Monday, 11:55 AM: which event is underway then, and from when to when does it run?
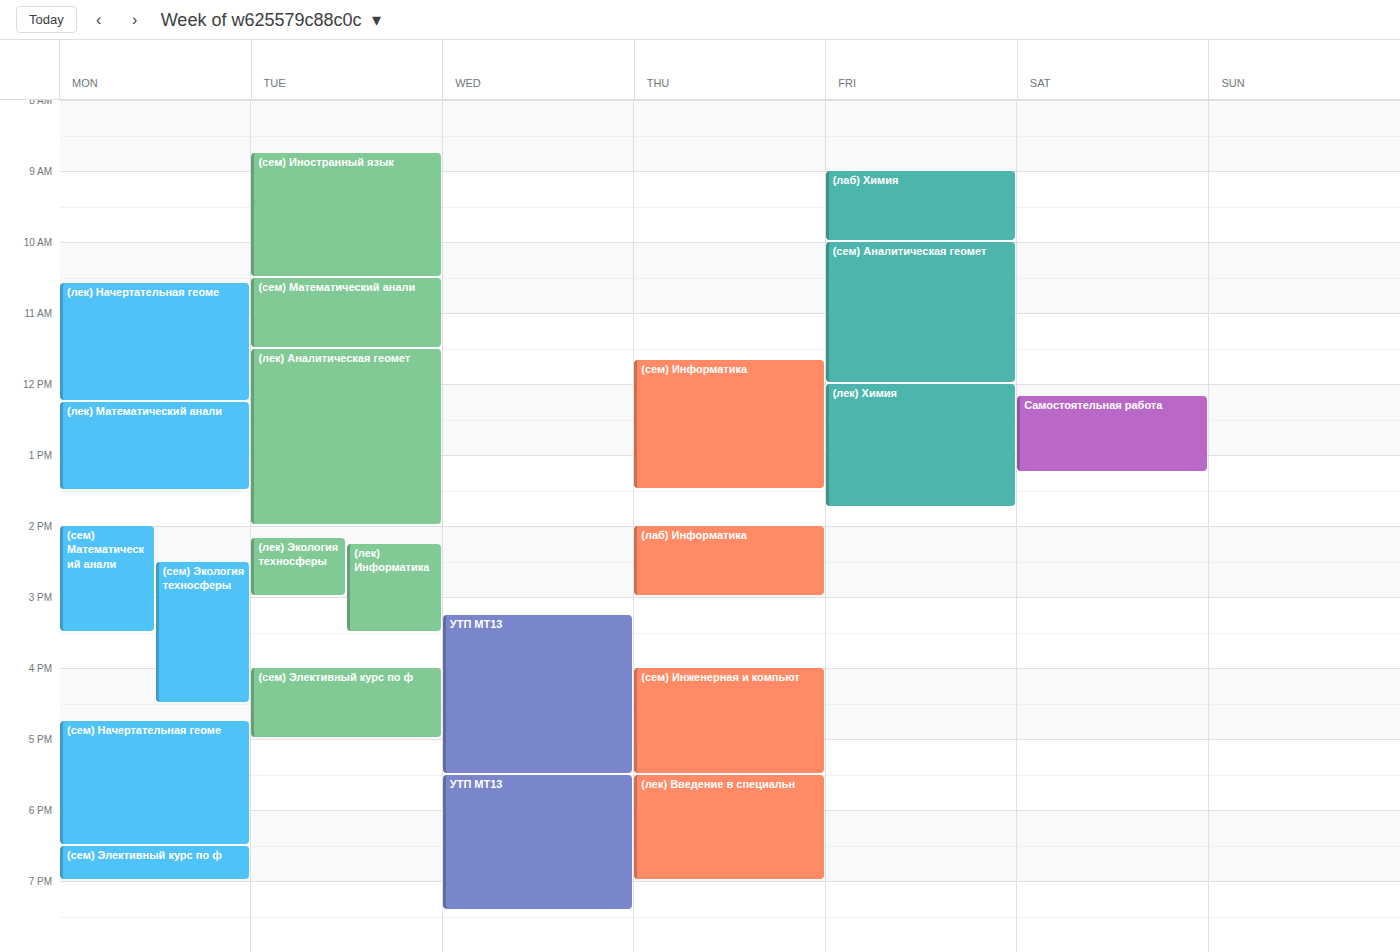
"(лек) Начертательная геоме", 10:35 AM to 12:15 PM